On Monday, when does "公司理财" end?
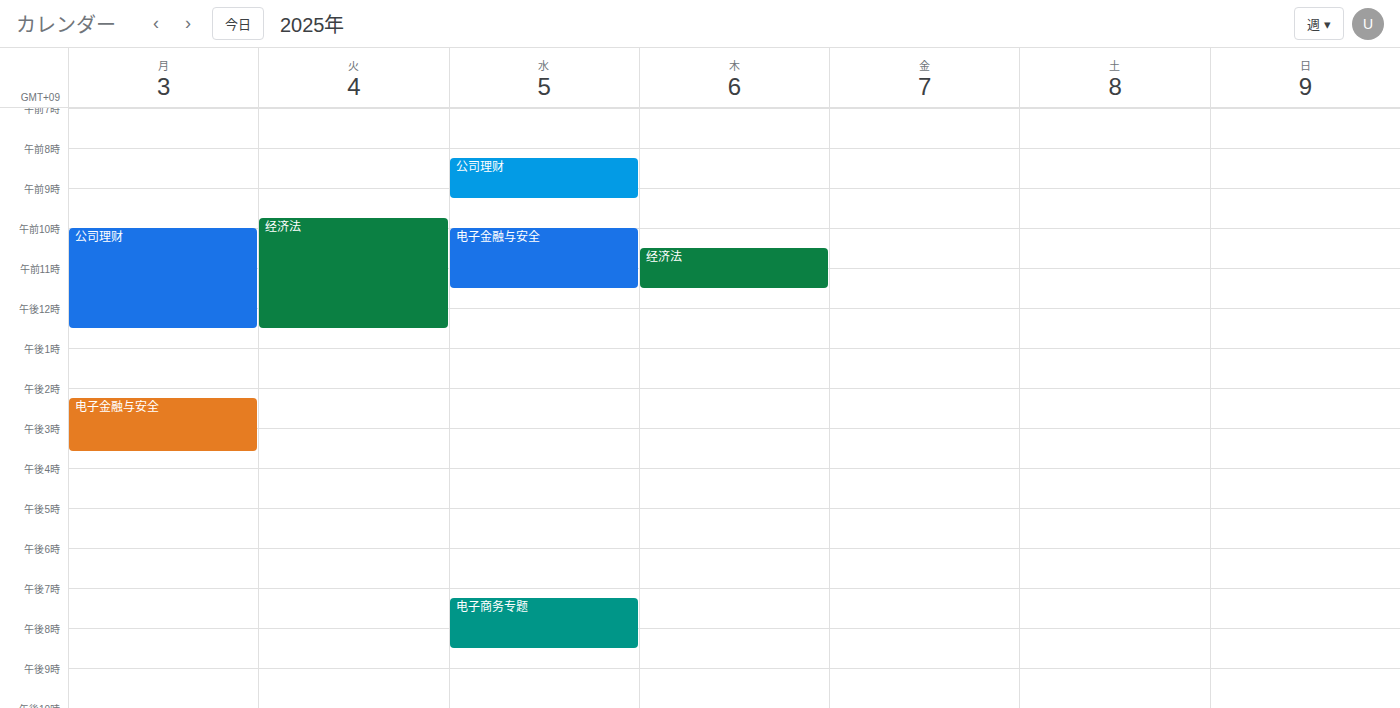
12:30 PM